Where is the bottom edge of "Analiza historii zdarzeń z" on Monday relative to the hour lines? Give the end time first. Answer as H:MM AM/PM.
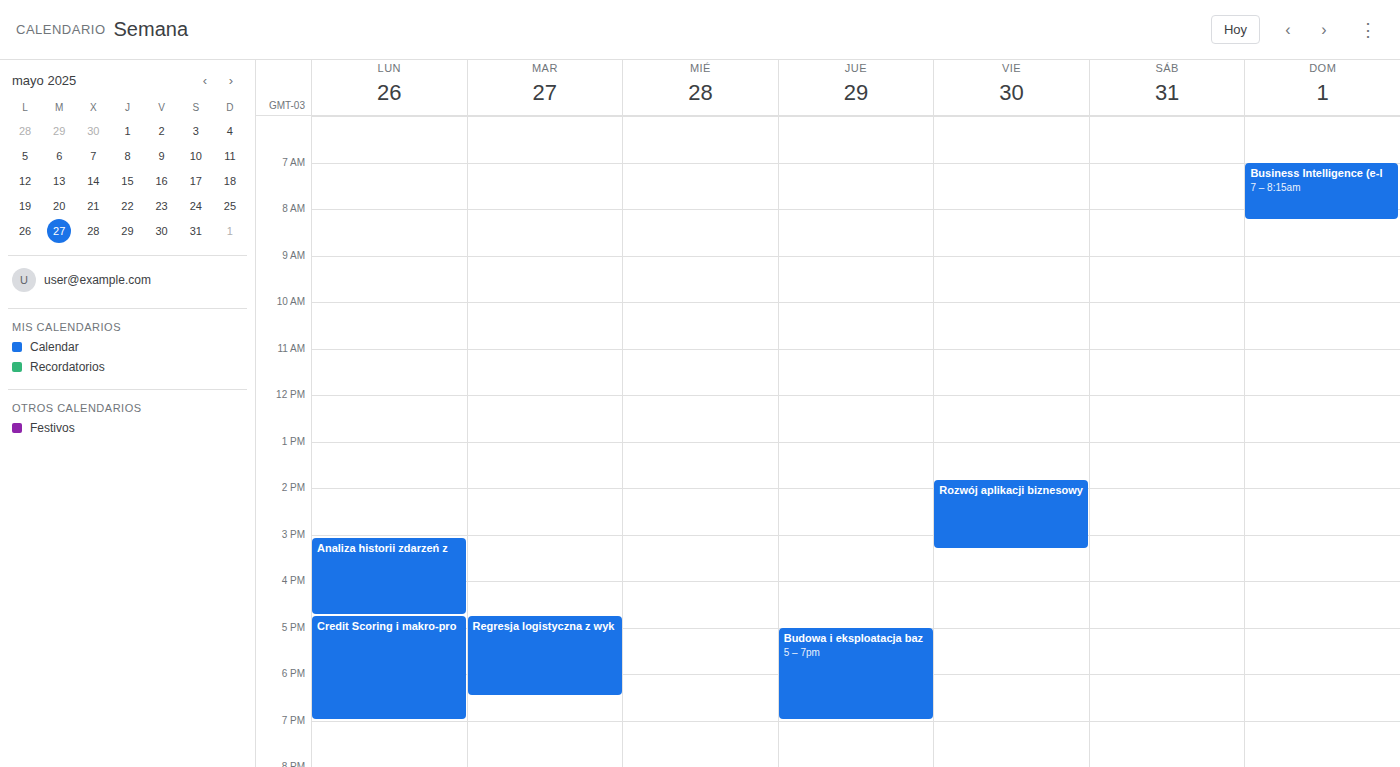
4:45 PM -- neither: three quarters of the way from the 4 PM line to the 5 PM line.